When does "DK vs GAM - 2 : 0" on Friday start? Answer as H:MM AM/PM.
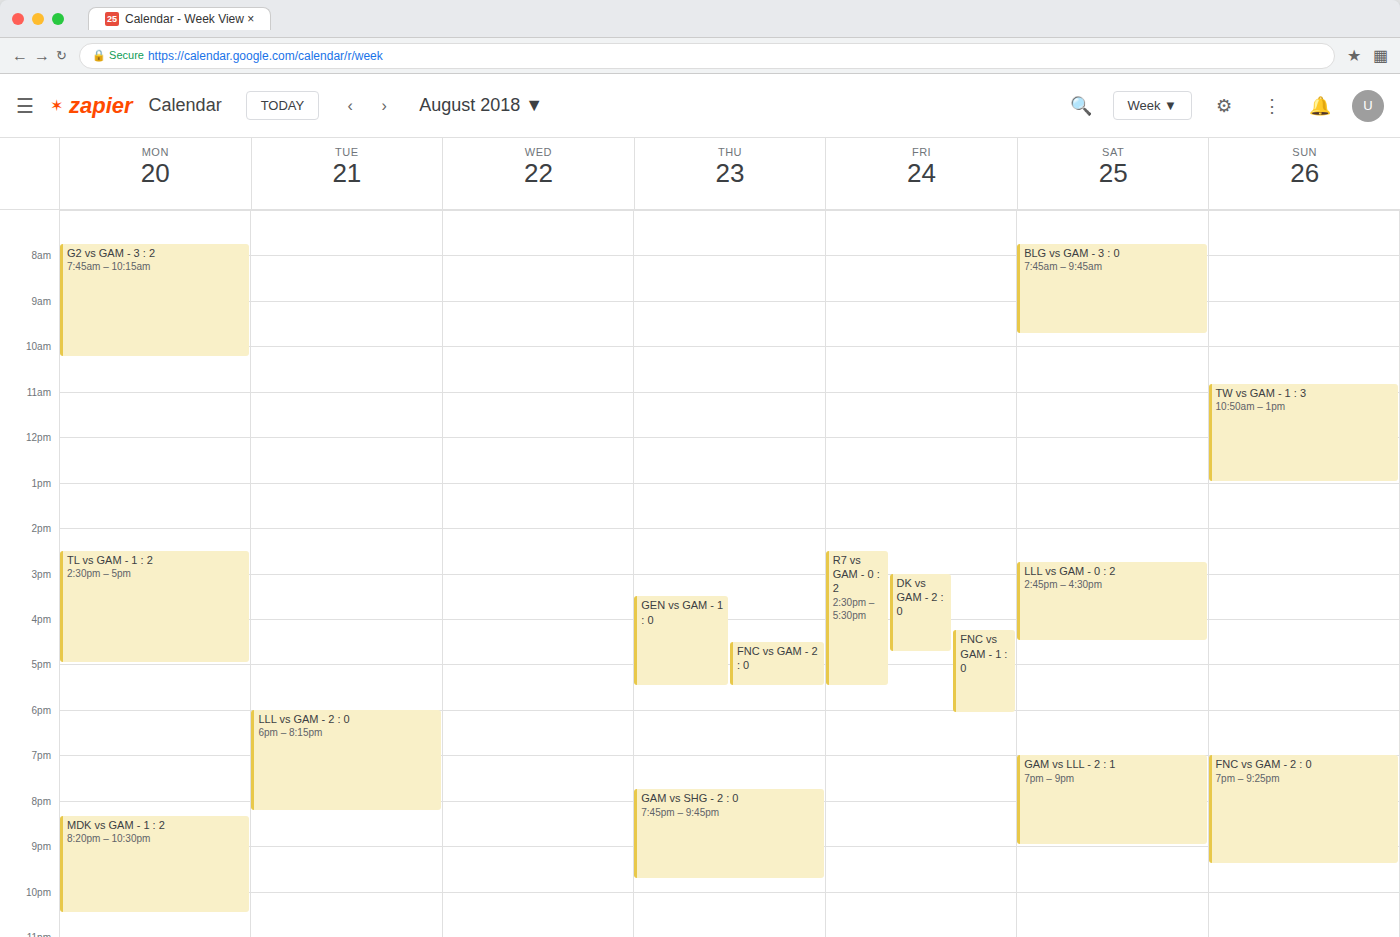
3:00 PM